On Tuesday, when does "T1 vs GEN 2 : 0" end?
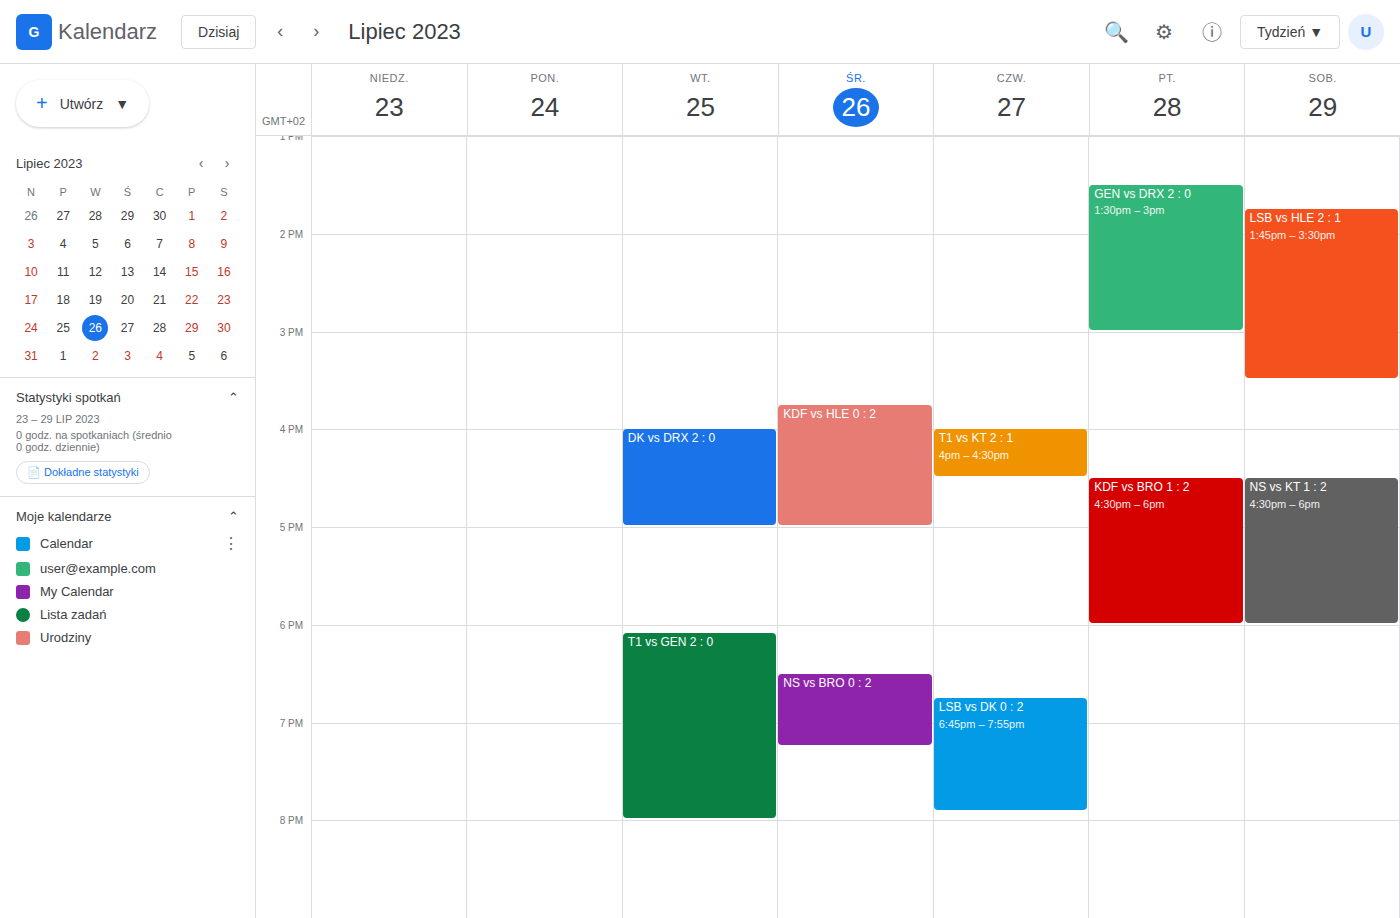
8:00 PM